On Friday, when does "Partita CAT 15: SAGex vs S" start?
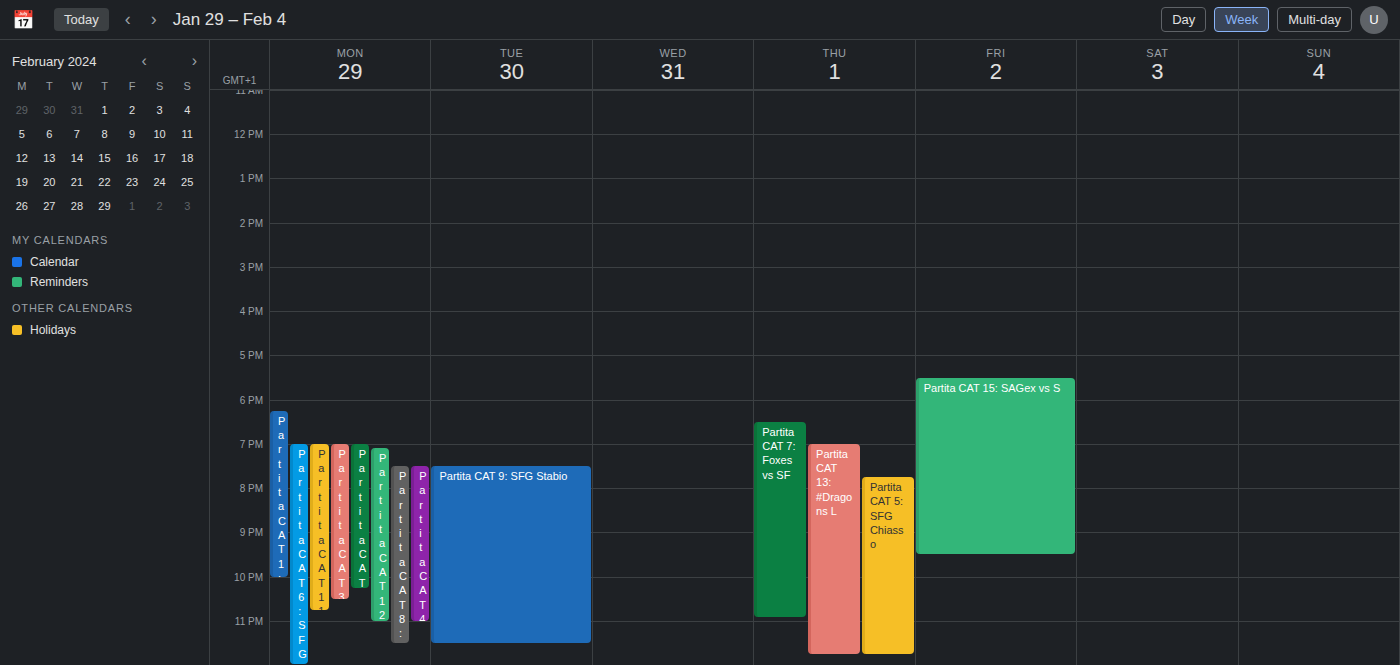
5:30 PM